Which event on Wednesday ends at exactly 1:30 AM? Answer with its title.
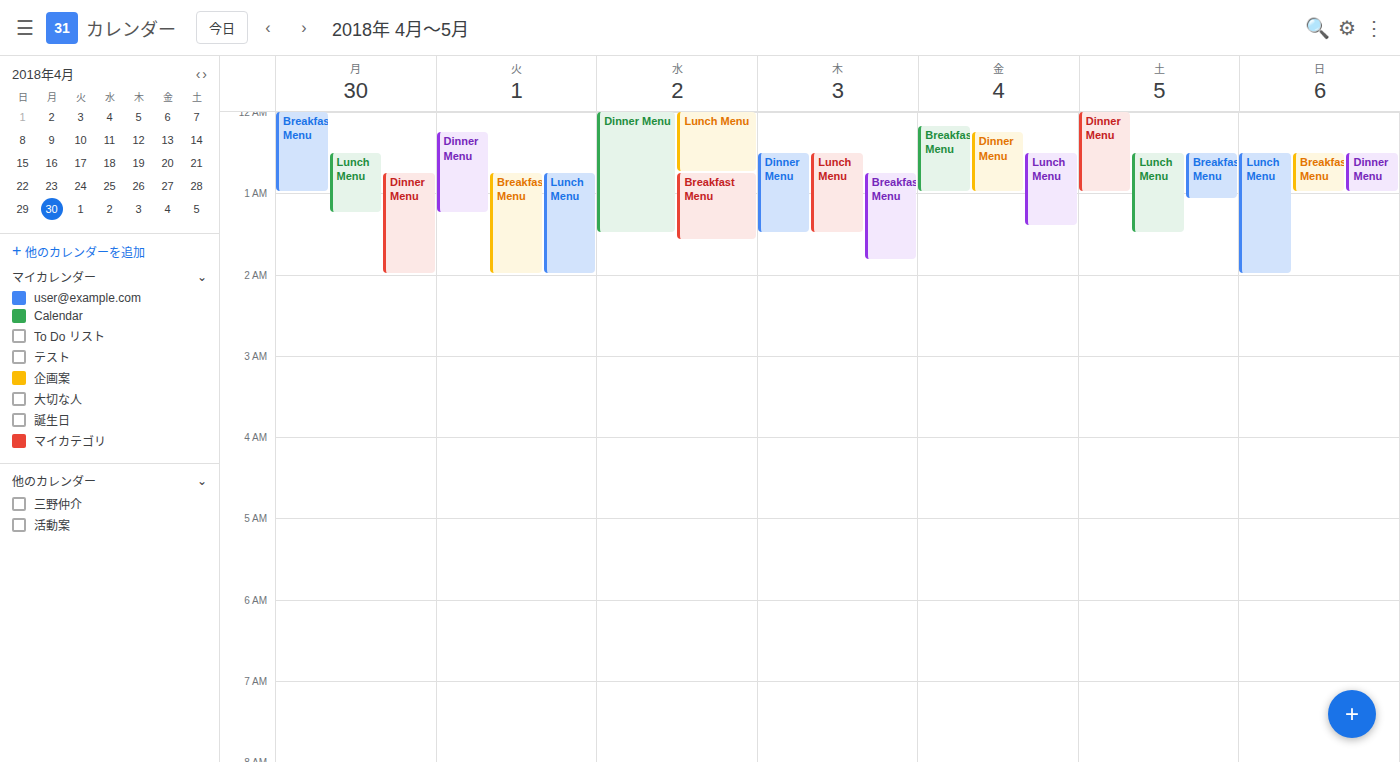
"Dinner Menu"